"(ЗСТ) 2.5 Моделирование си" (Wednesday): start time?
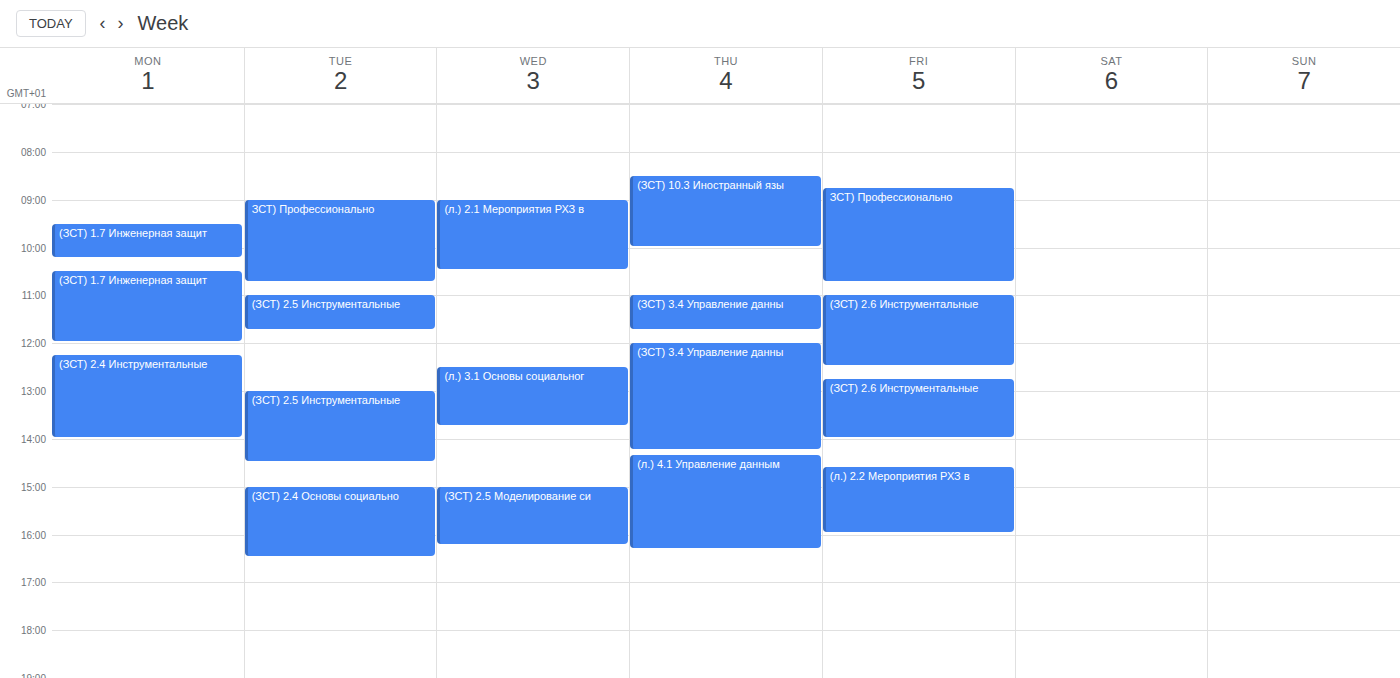
15:00